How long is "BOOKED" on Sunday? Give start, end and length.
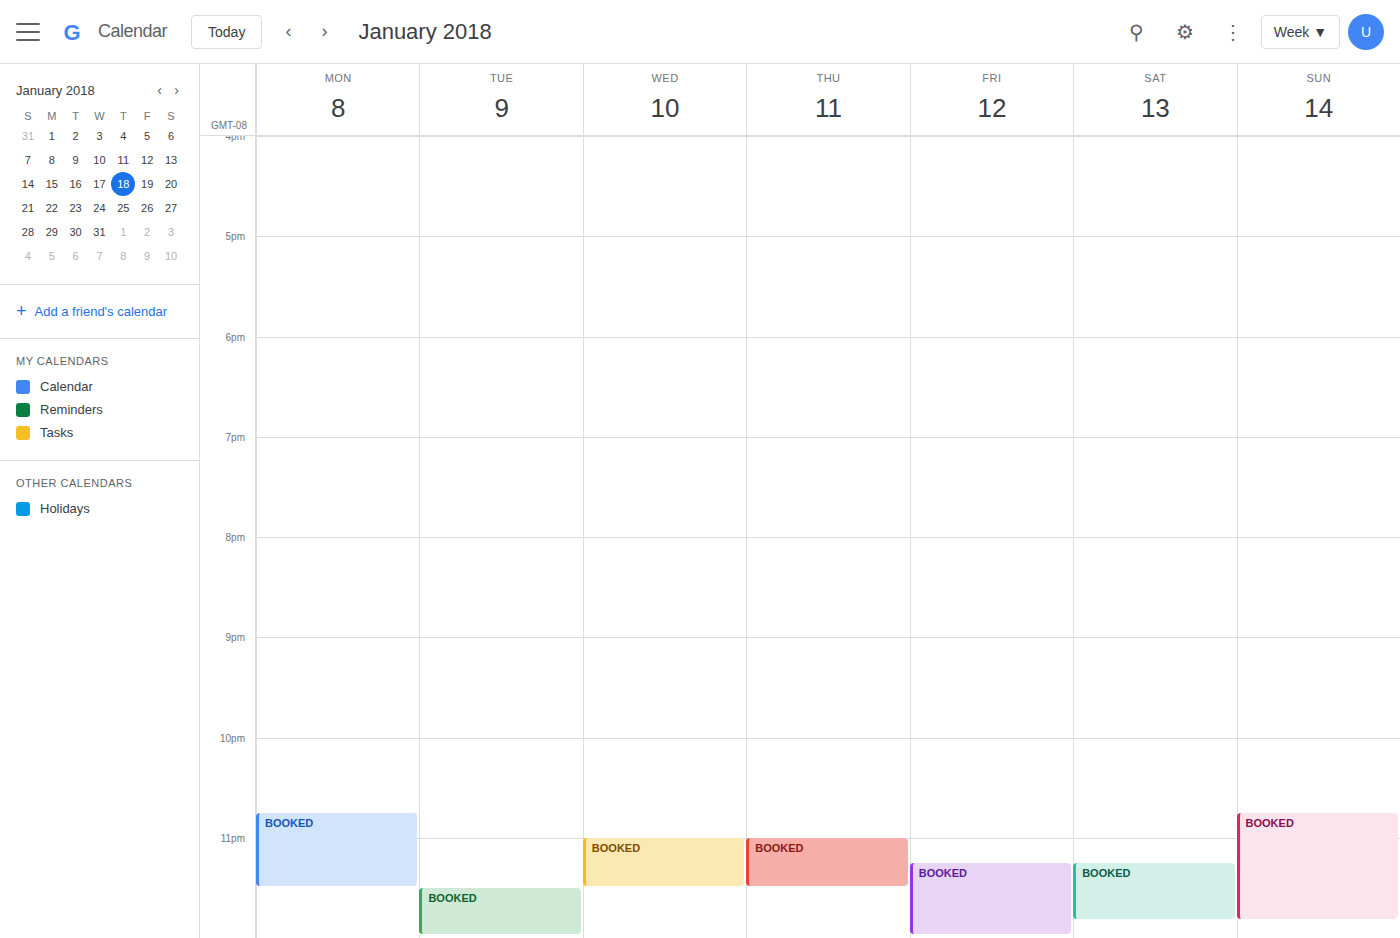
10:45 PM to 11:50 PM, 1 hour 5 minutes